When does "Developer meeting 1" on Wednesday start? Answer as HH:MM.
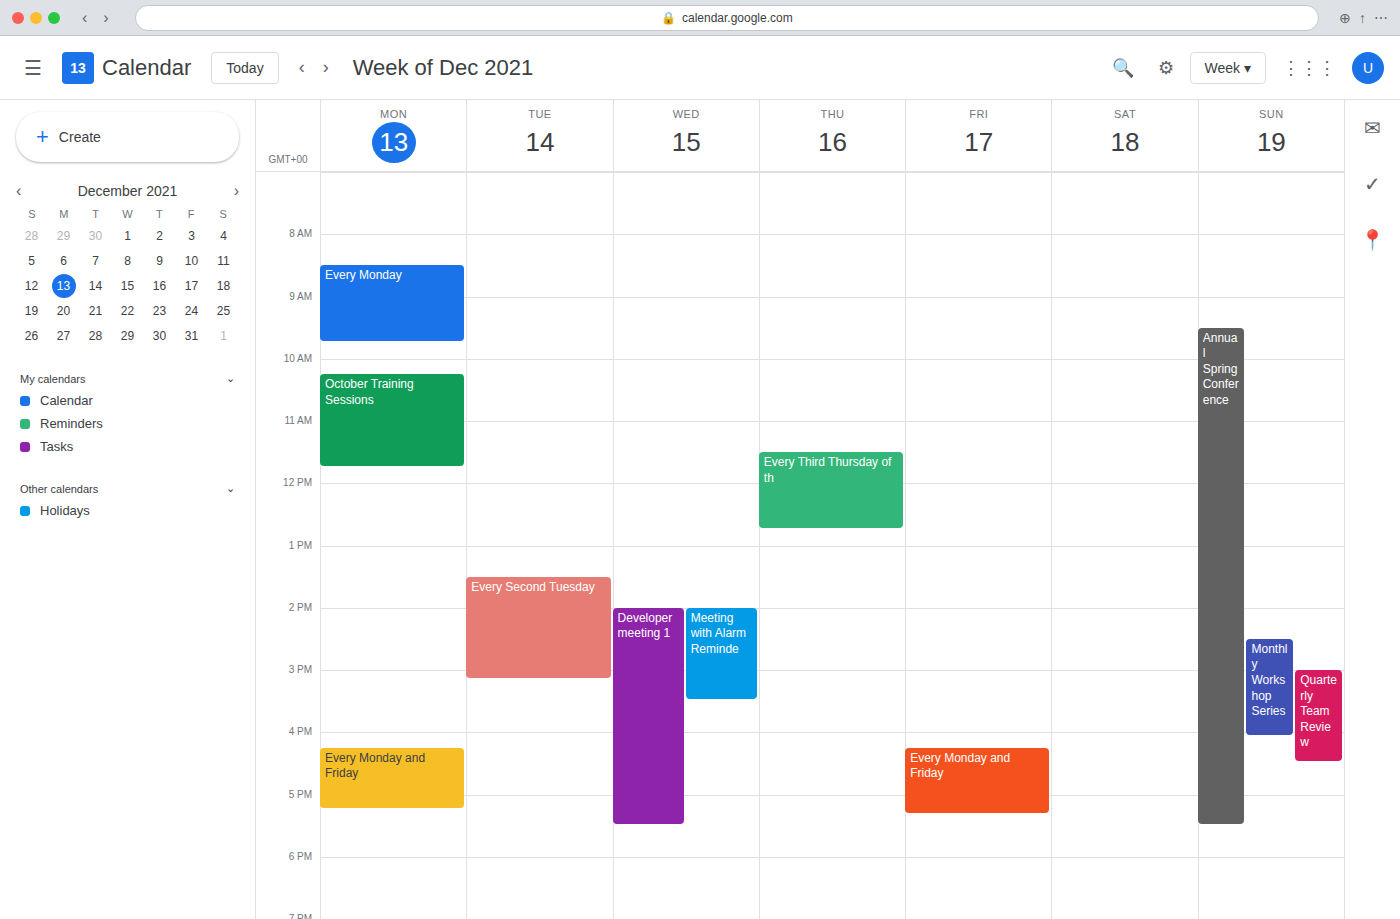
14:00